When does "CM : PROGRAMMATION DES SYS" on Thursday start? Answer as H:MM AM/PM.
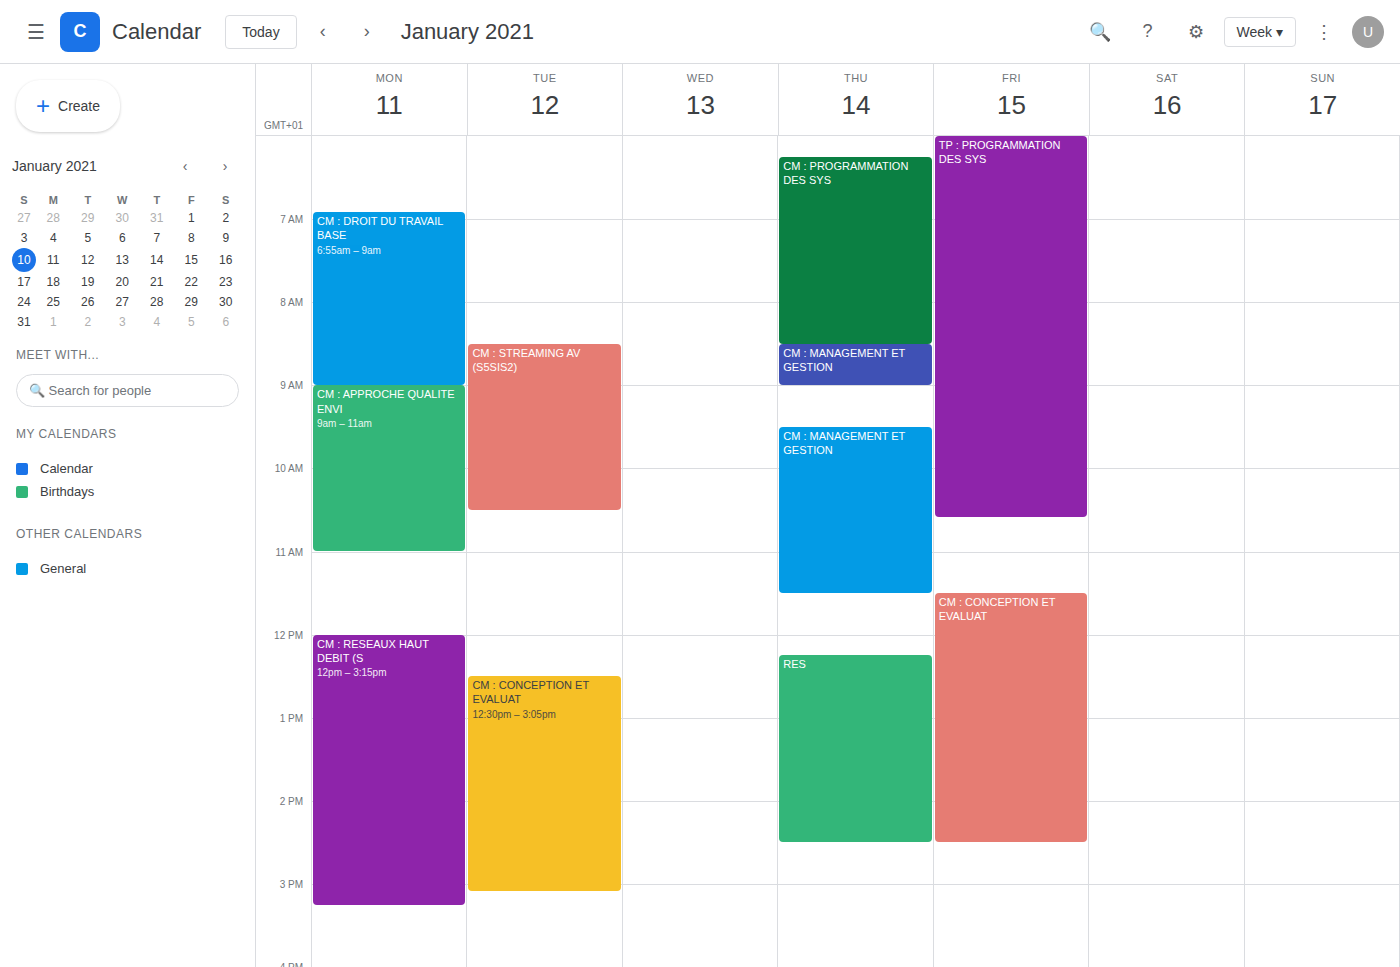
6:15 AM